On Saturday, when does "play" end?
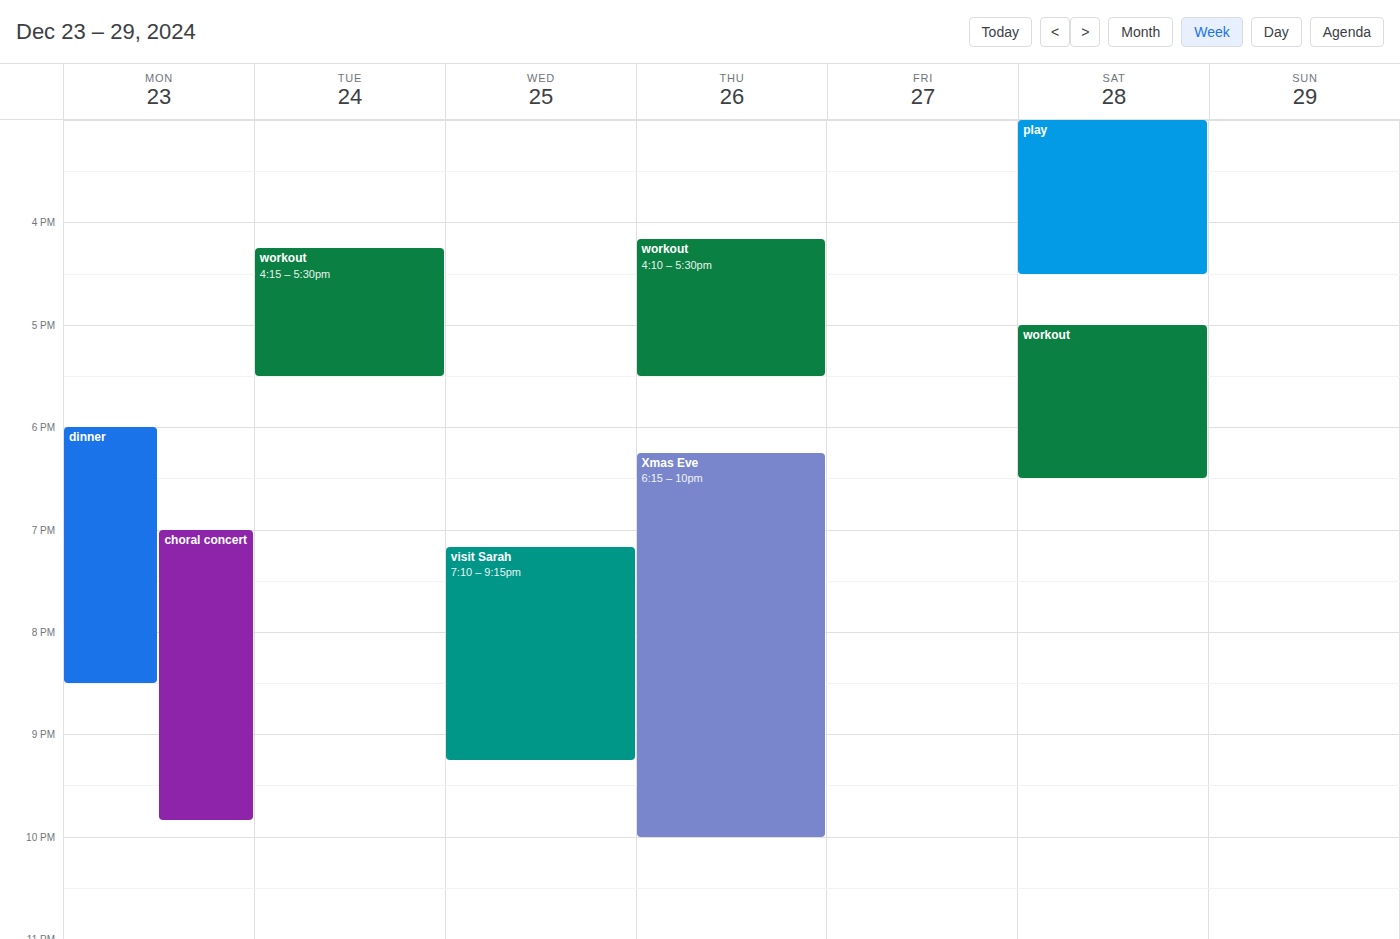
4:30 PM